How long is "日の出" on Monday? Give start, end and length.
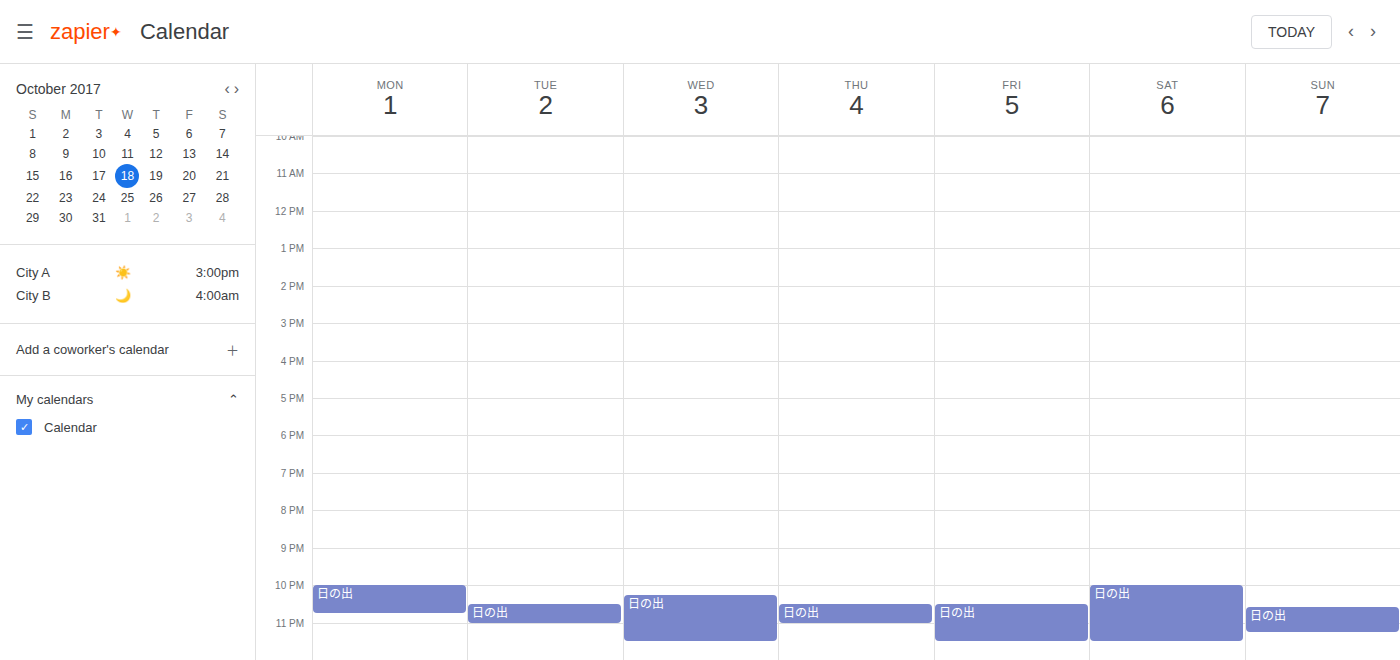
10:00 PM to 10:45 PM, 45 minutes